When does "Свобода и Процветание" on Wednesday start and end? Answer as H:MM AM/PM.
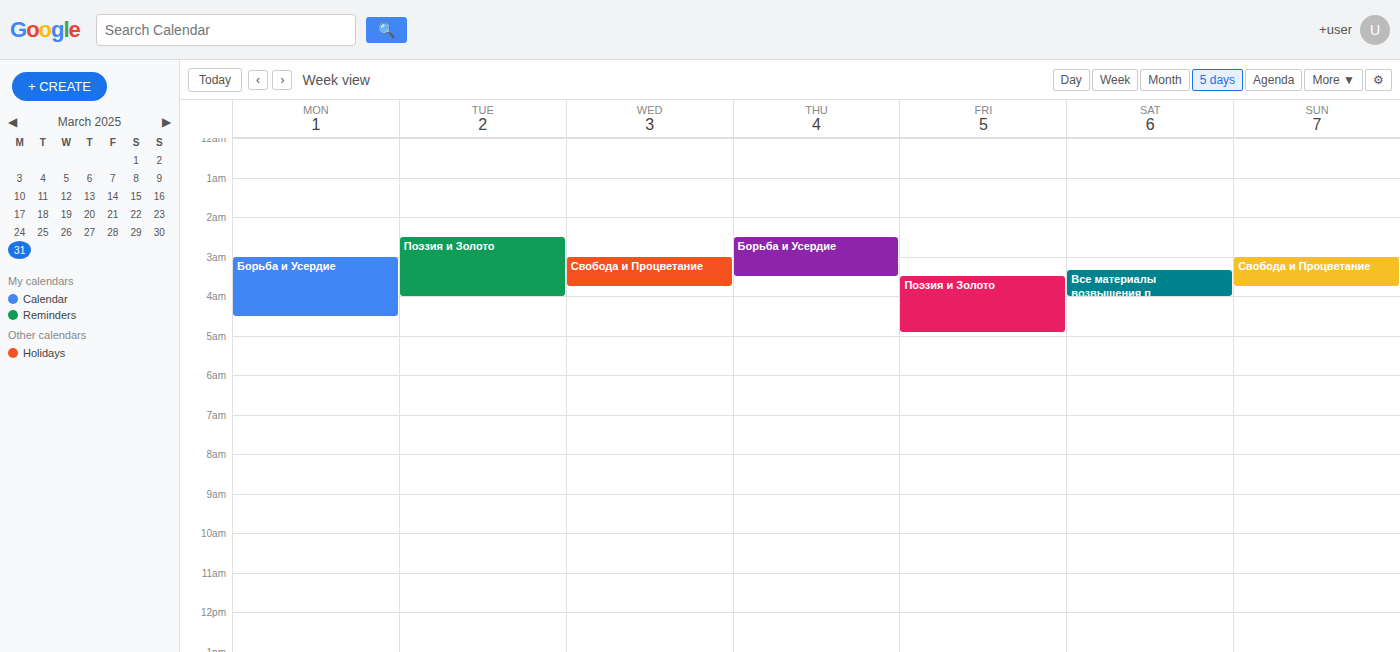
3:00 AM to 3:45 AM